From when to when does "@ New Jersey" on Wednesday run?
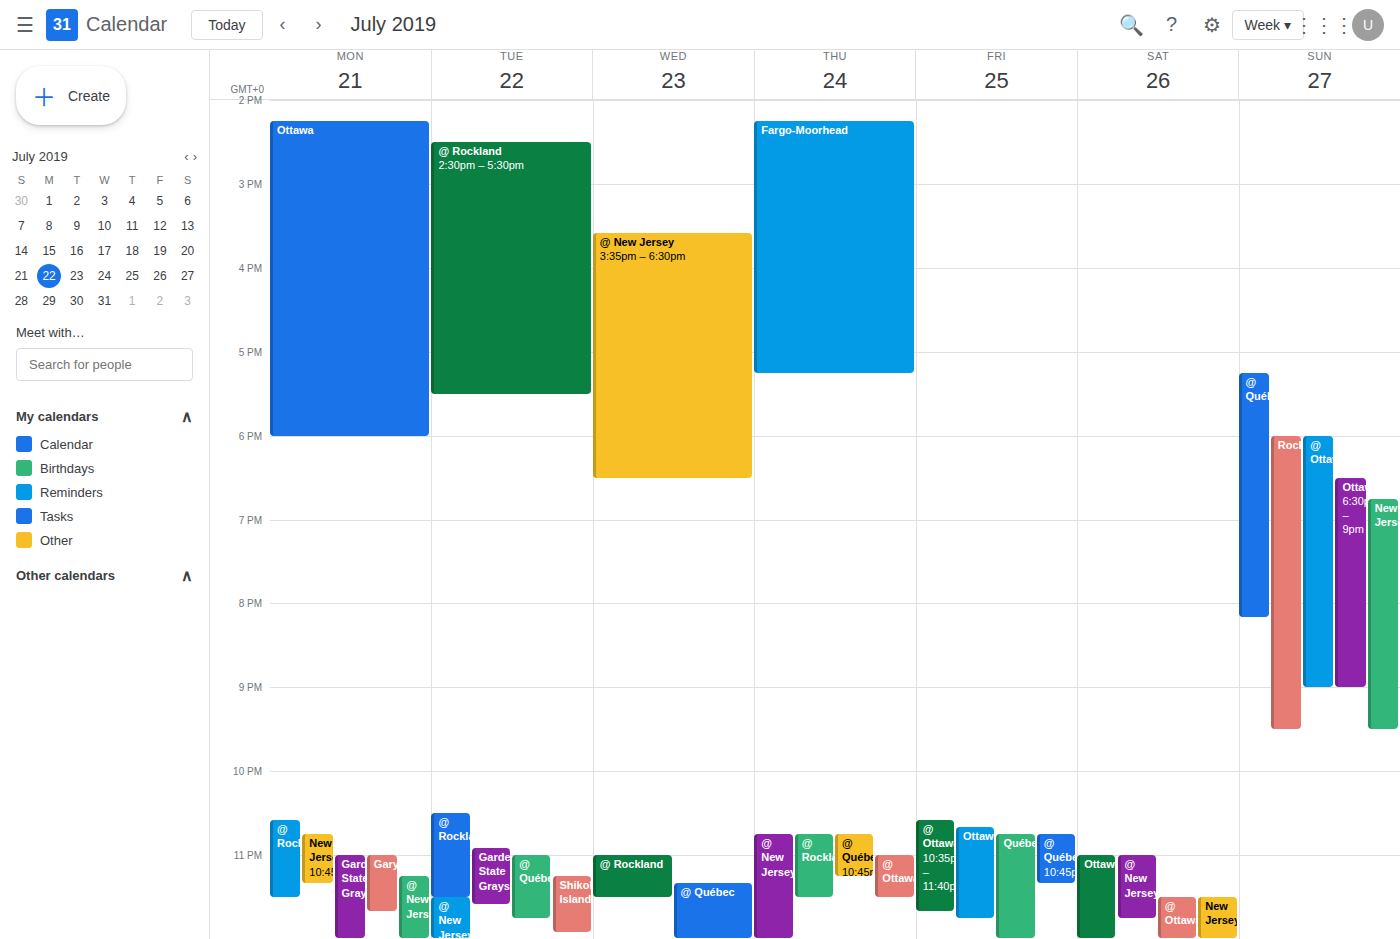
15:35 to 18:30